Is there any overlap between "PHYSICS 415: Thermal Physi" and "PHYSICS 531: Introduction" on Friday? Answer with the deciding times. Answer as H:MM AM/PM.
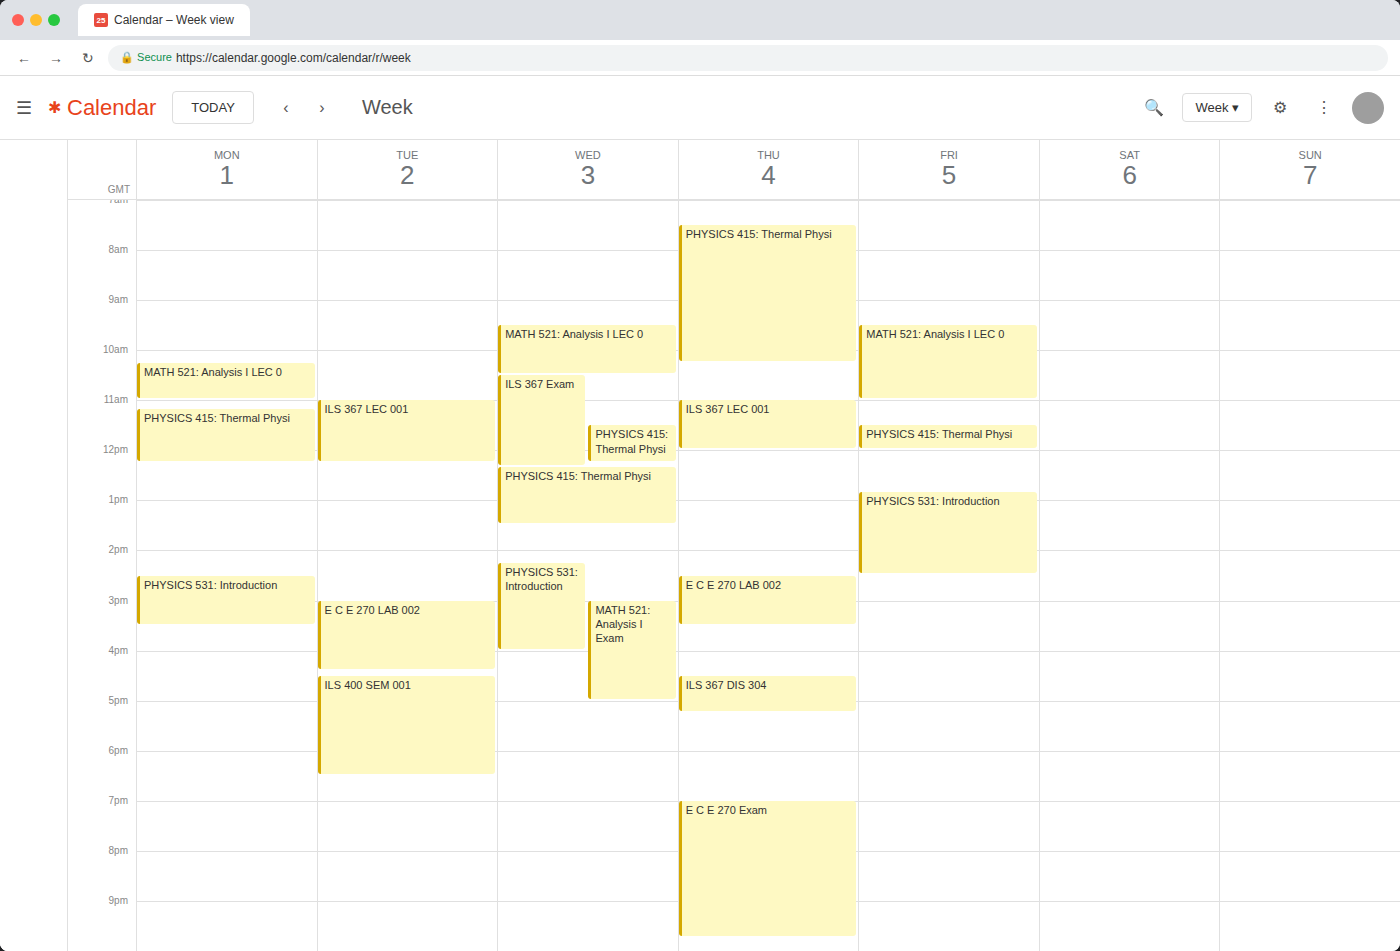
"PHYSICS 415: Thermal Physi" ends at 12:00 PM and "PHYSICS 531: Introduction" starts at 12:50 PM -- no overlap.